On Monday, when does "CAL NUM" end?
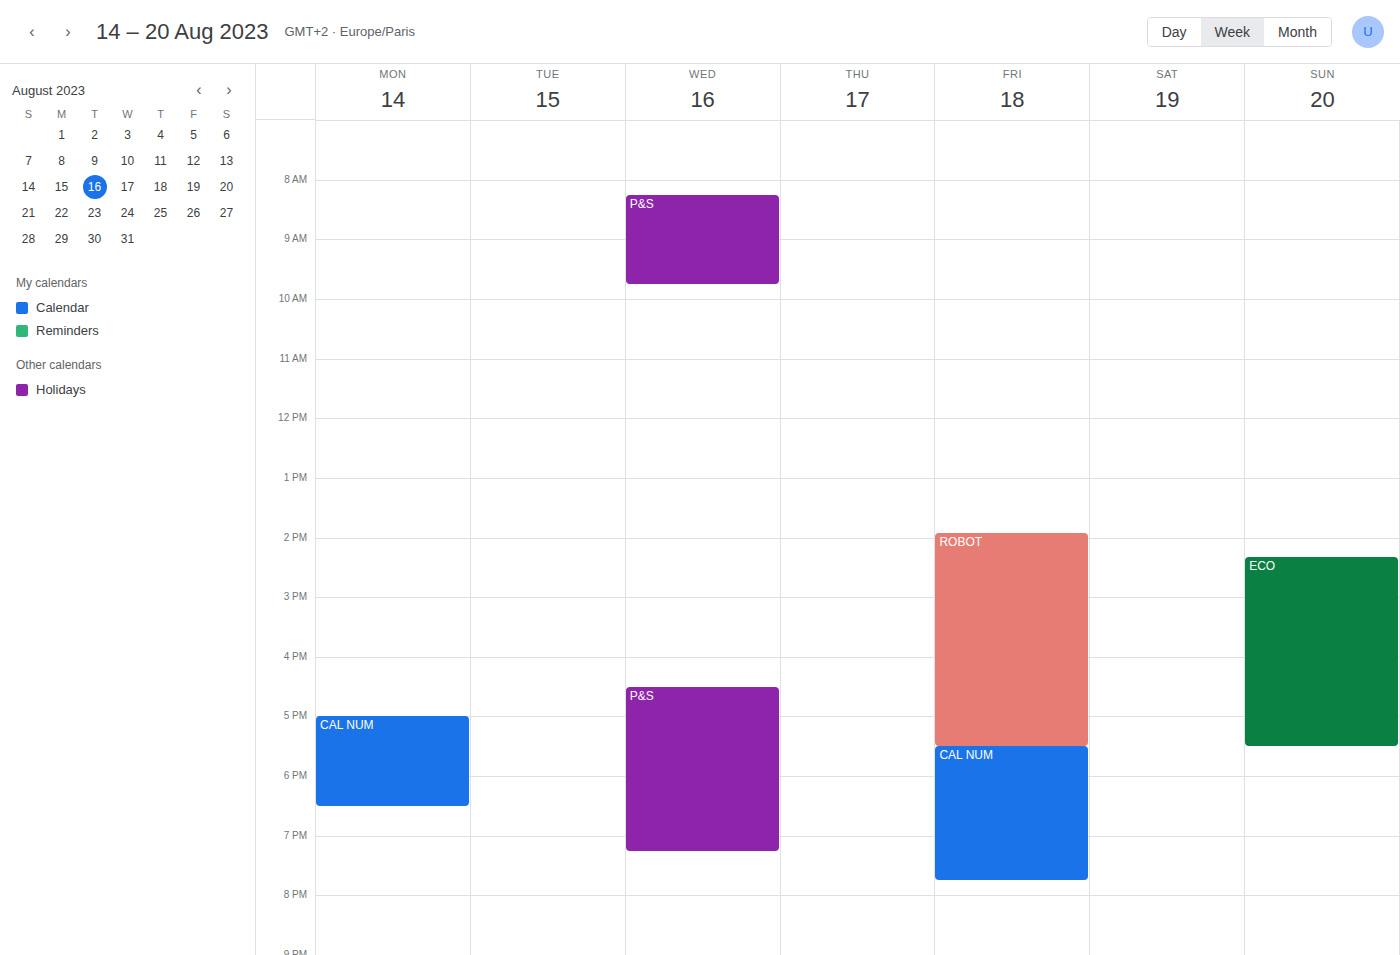
6:30 PM